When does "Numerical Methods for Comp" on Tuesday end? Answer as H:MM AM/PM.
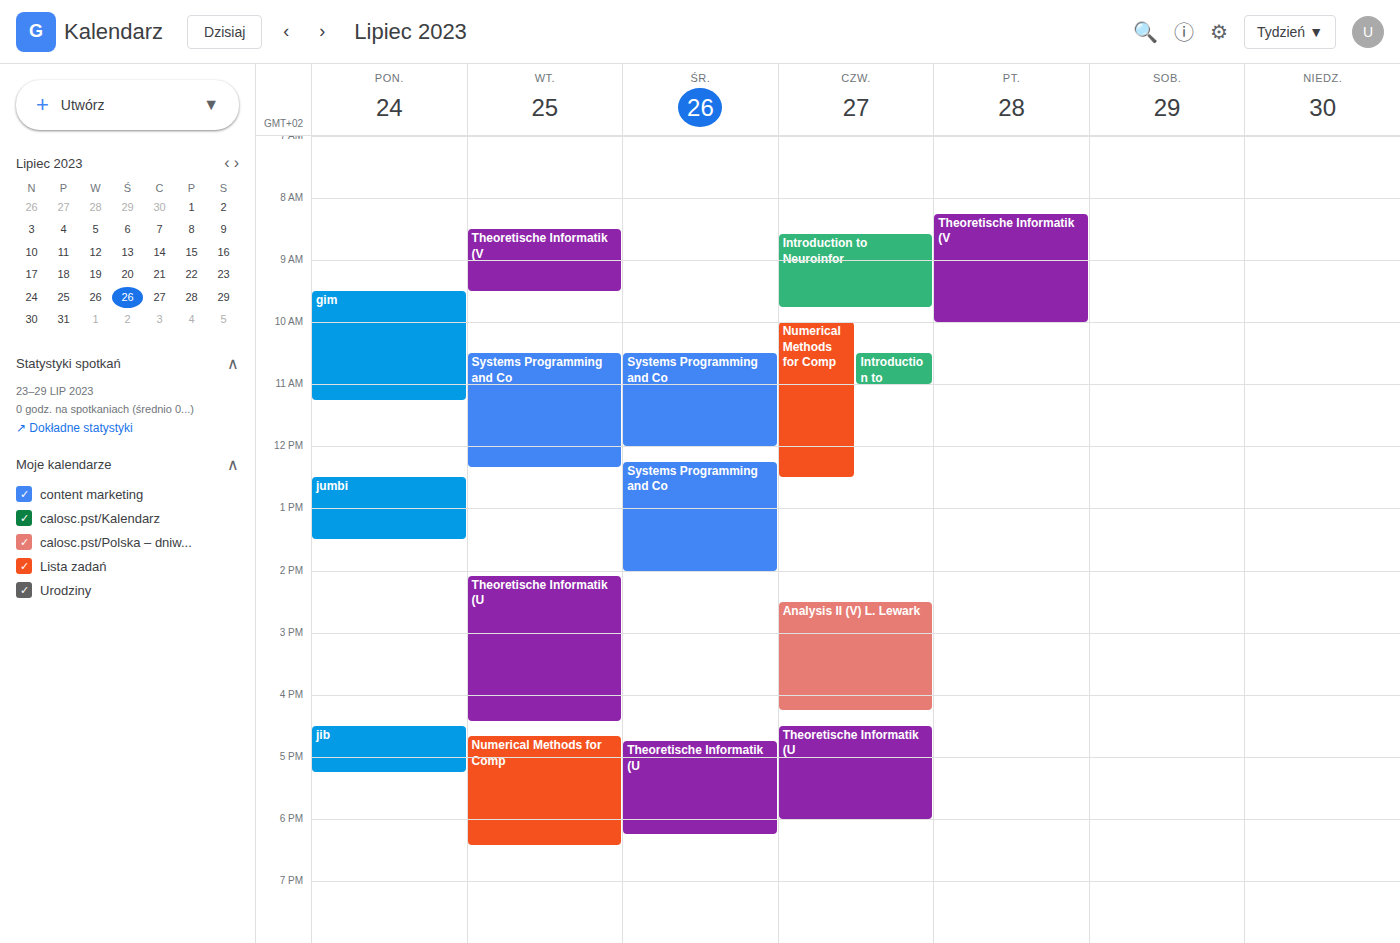
6:25 PM